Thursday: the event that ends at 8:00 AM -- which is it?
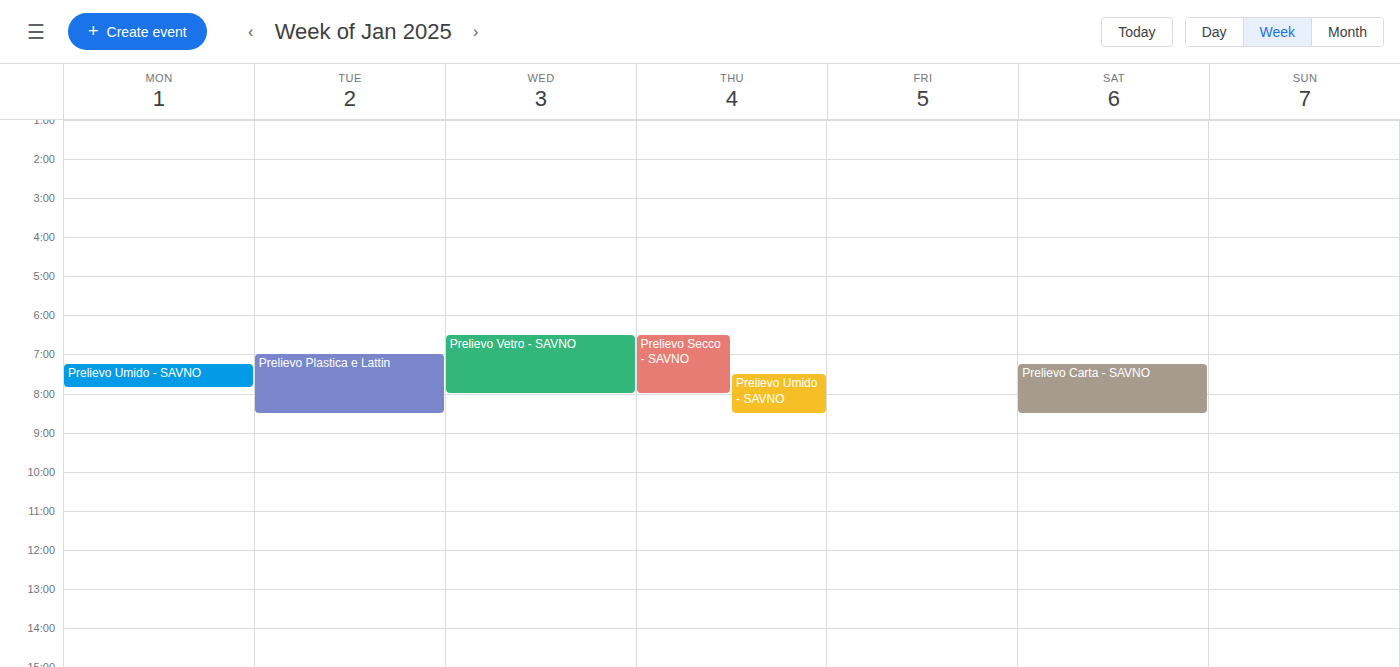
"Prelievo Secco - SAVNO"